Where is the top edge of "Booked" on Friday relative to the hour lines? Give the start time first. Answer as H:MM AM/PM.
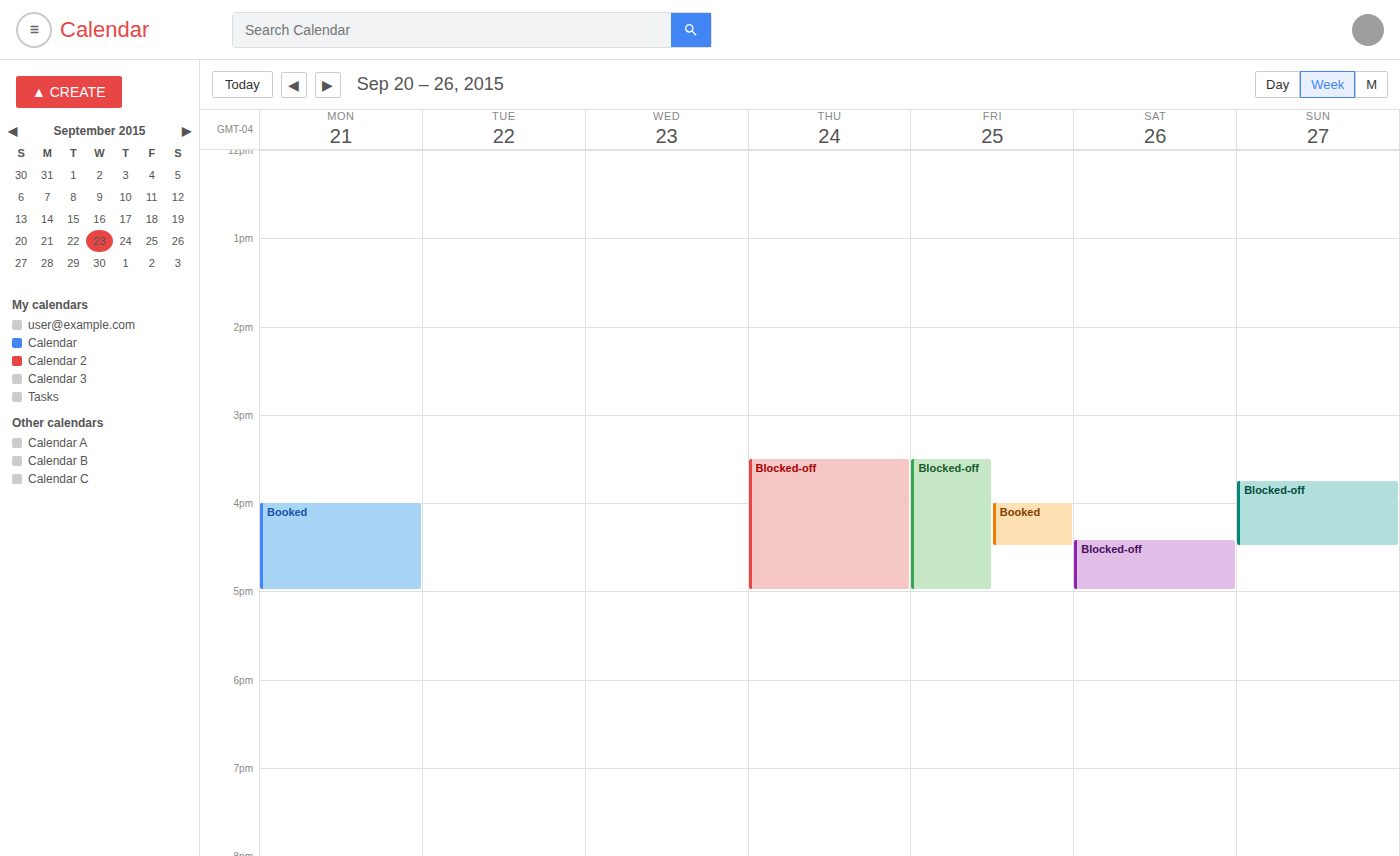
4:00 PM -- exactly on the 4 PM line.